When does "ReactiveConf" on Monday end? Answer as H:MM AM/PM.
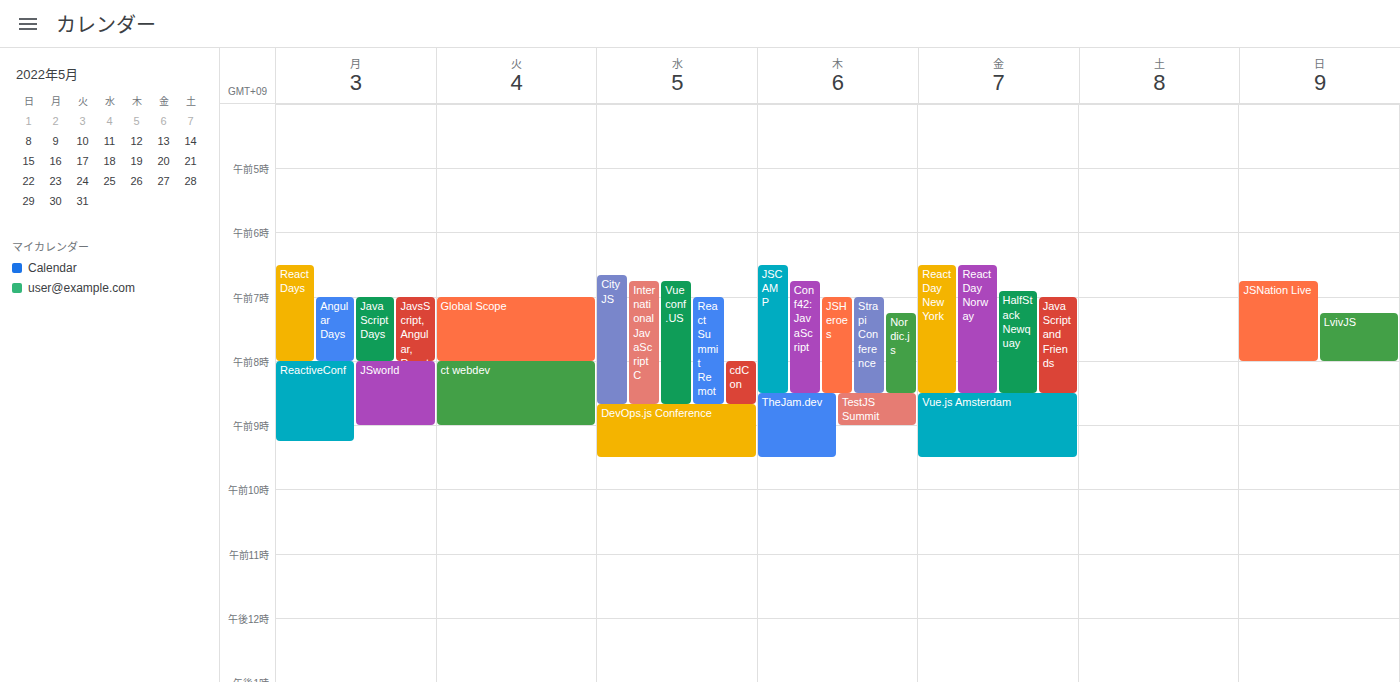
9:15 AM